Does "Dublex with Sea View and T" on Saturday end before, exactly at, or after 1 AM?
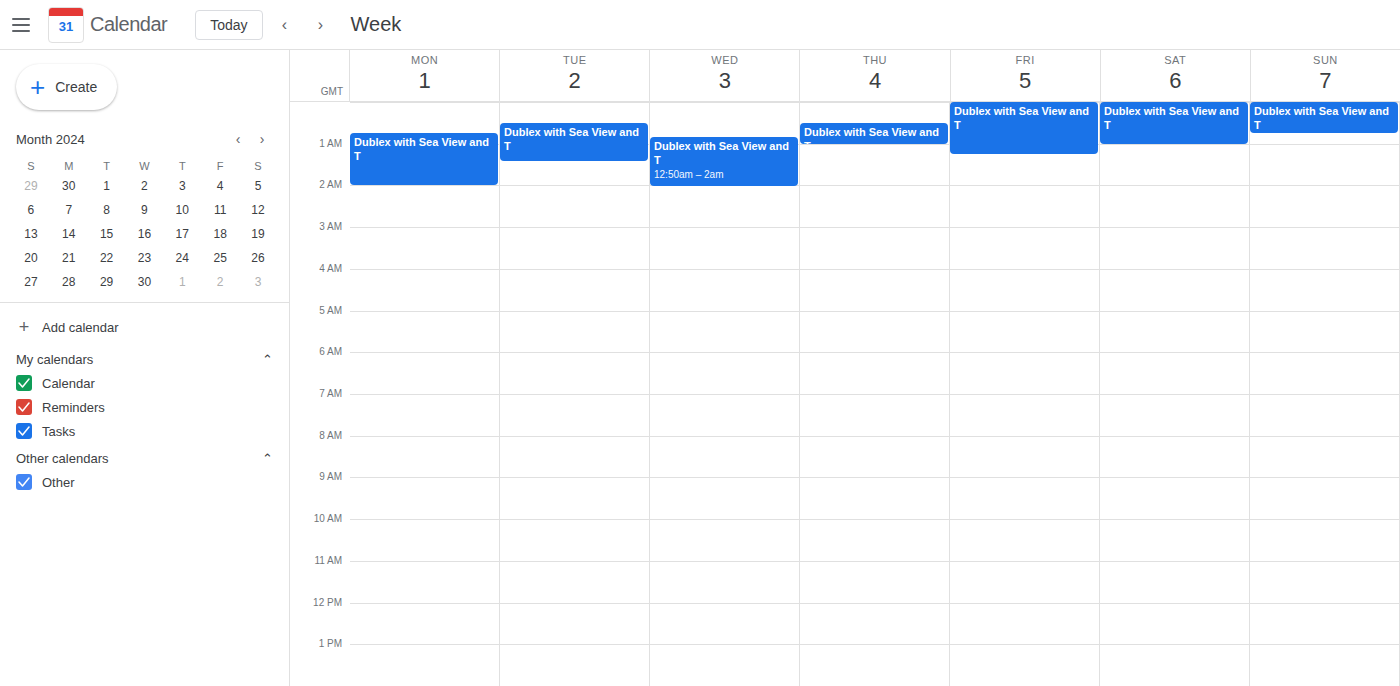
1:00 AM -- exactly at 1 AM, on the 1 AM line.